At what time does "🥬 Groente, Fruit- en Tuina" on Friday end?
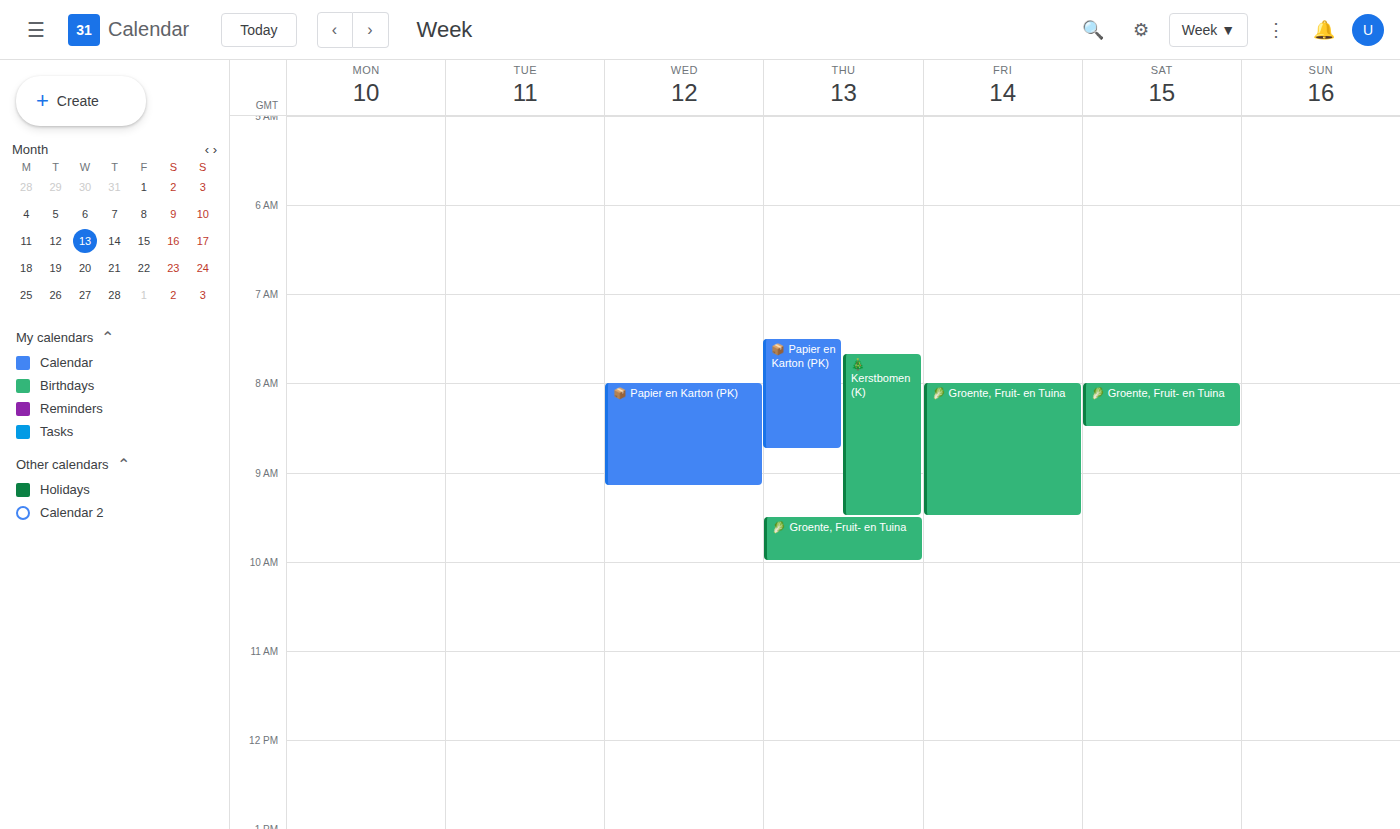
9:30 AM